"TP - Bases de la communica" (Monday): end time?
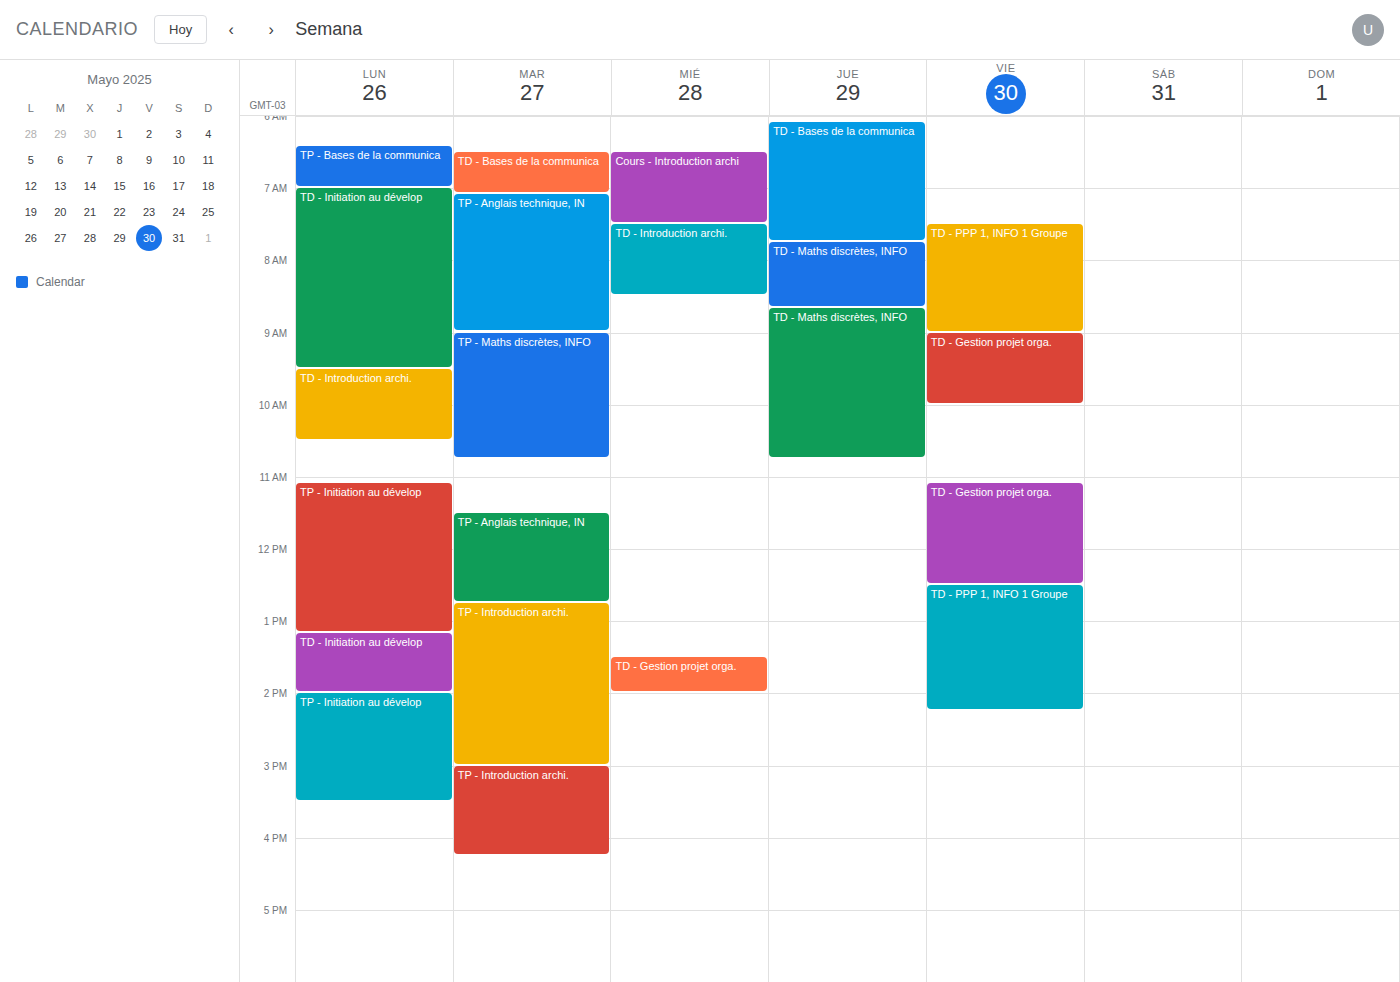
7:00 AM